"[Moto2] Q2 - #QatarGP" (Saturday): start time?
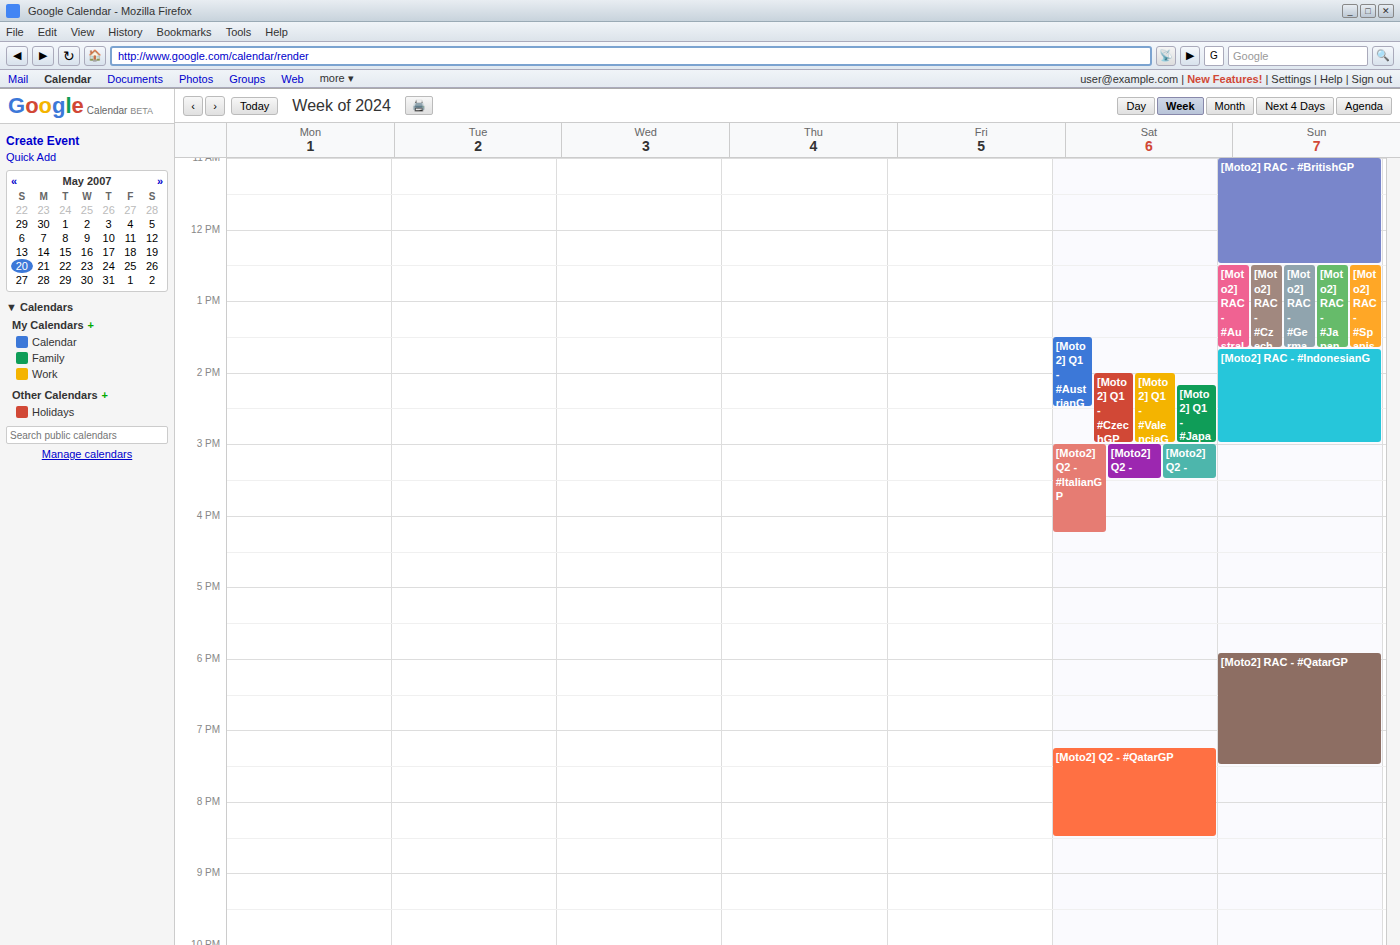
19:15